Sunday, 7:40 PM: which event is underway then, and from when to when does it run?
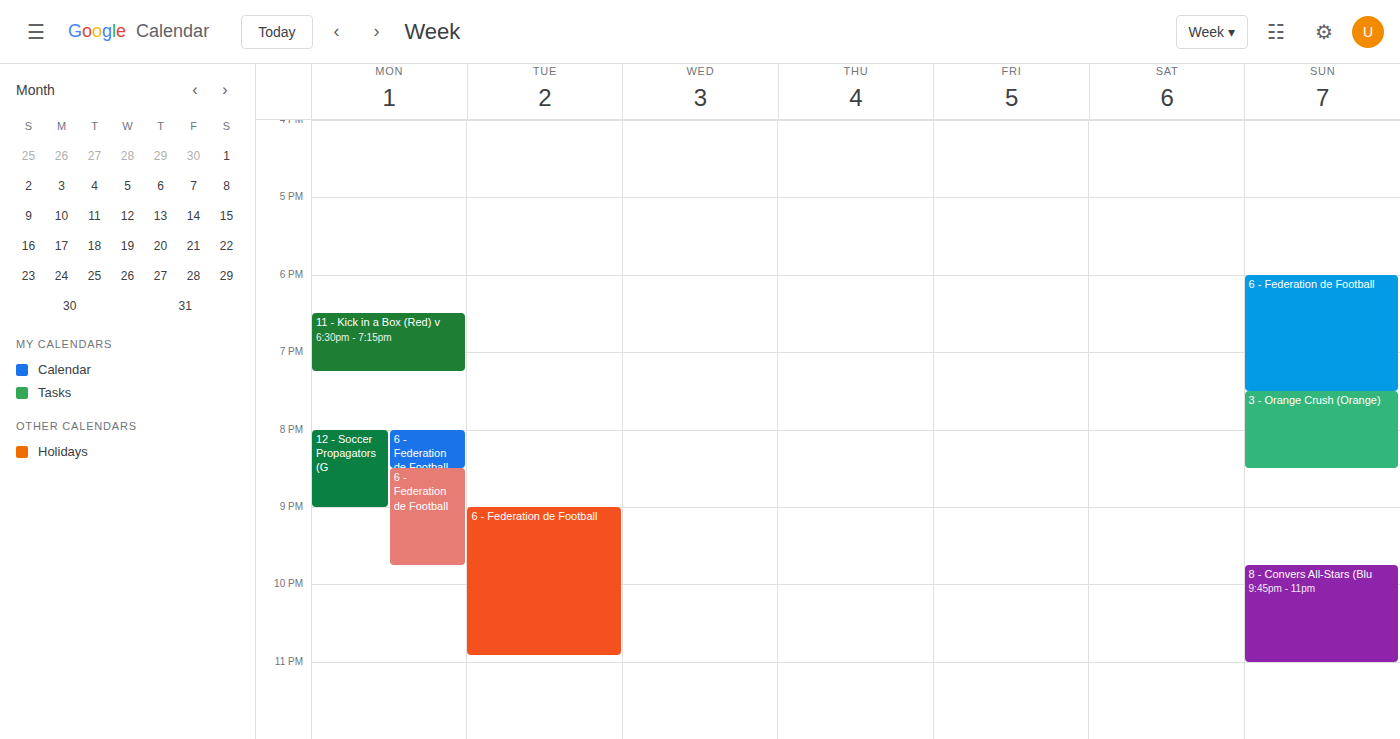
"3 - Orange Crush (Orange)", 7:30 PM to 8:30 PM